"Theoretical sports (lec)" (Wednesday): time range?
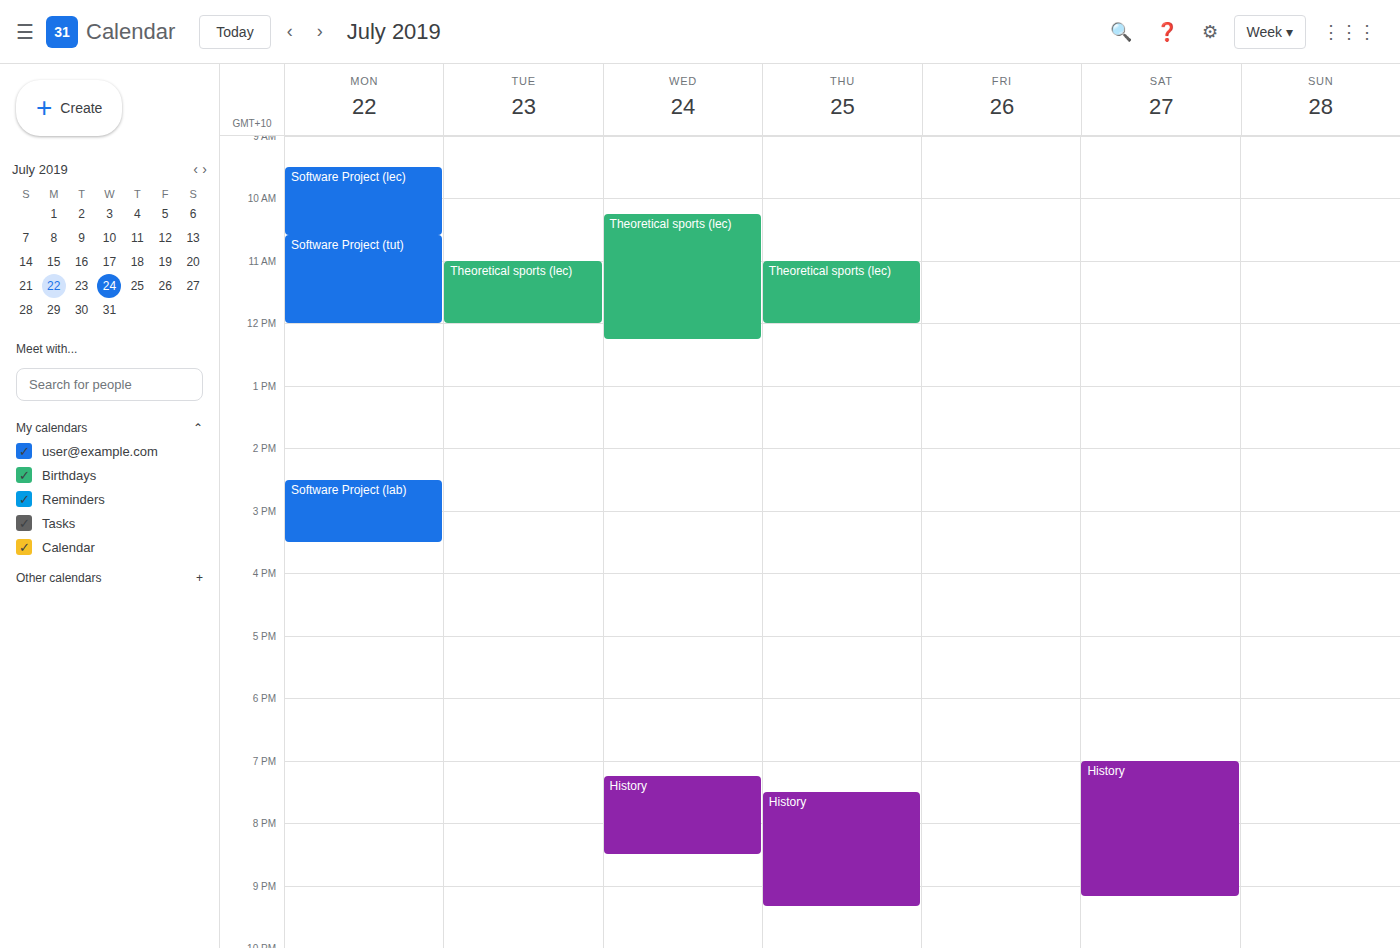
10:15 AM to 12:15 PM